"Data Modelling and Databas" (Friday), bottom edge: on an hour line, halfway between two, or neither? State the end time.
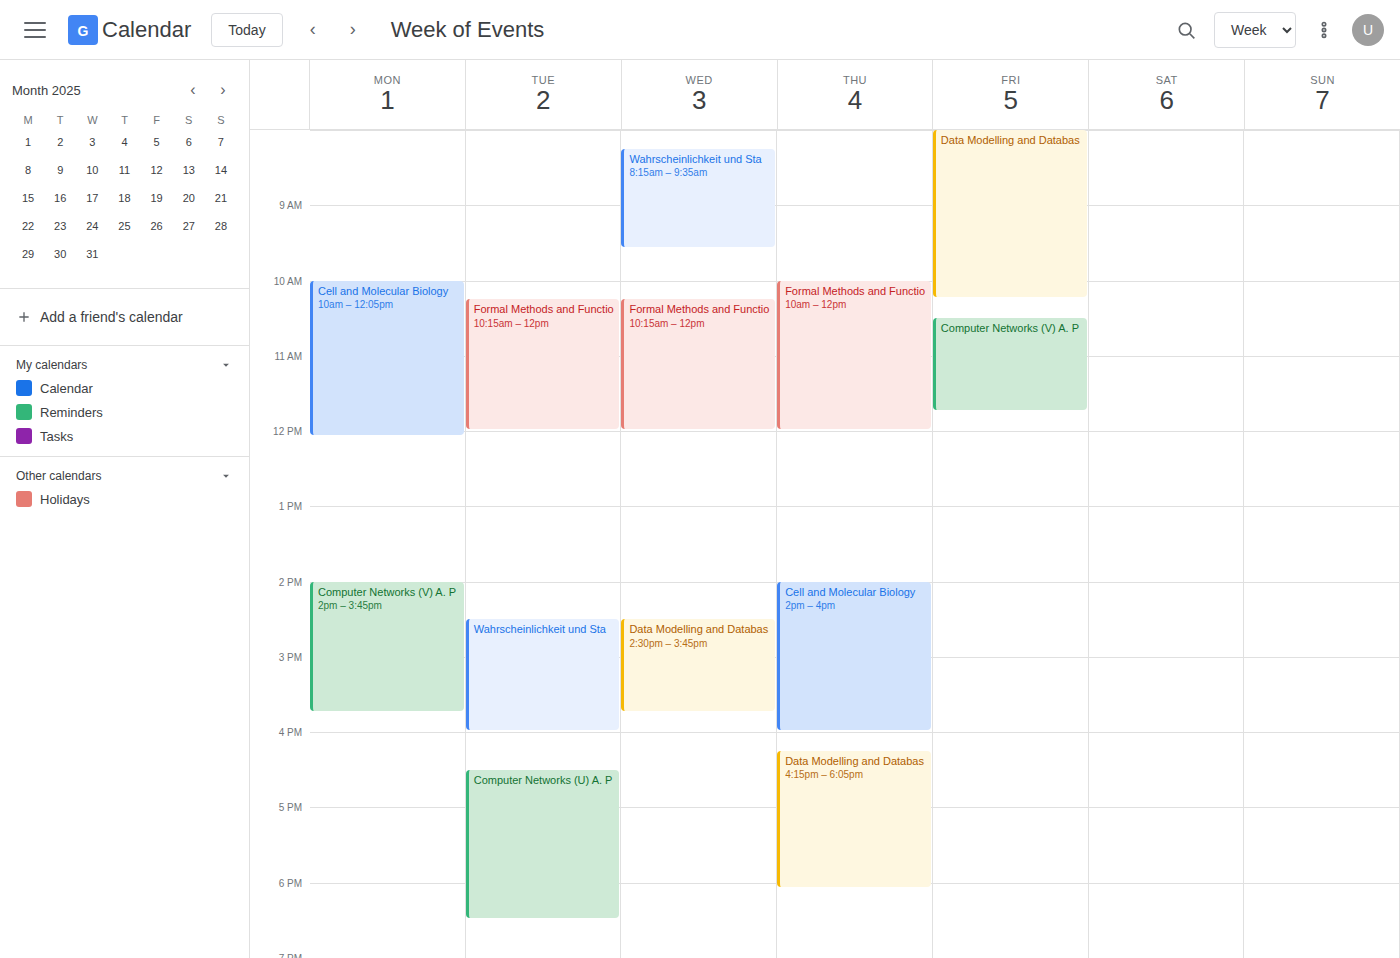
10:15 -- neither: a quarter of the way from the 10:00 line to the 11:00 line.